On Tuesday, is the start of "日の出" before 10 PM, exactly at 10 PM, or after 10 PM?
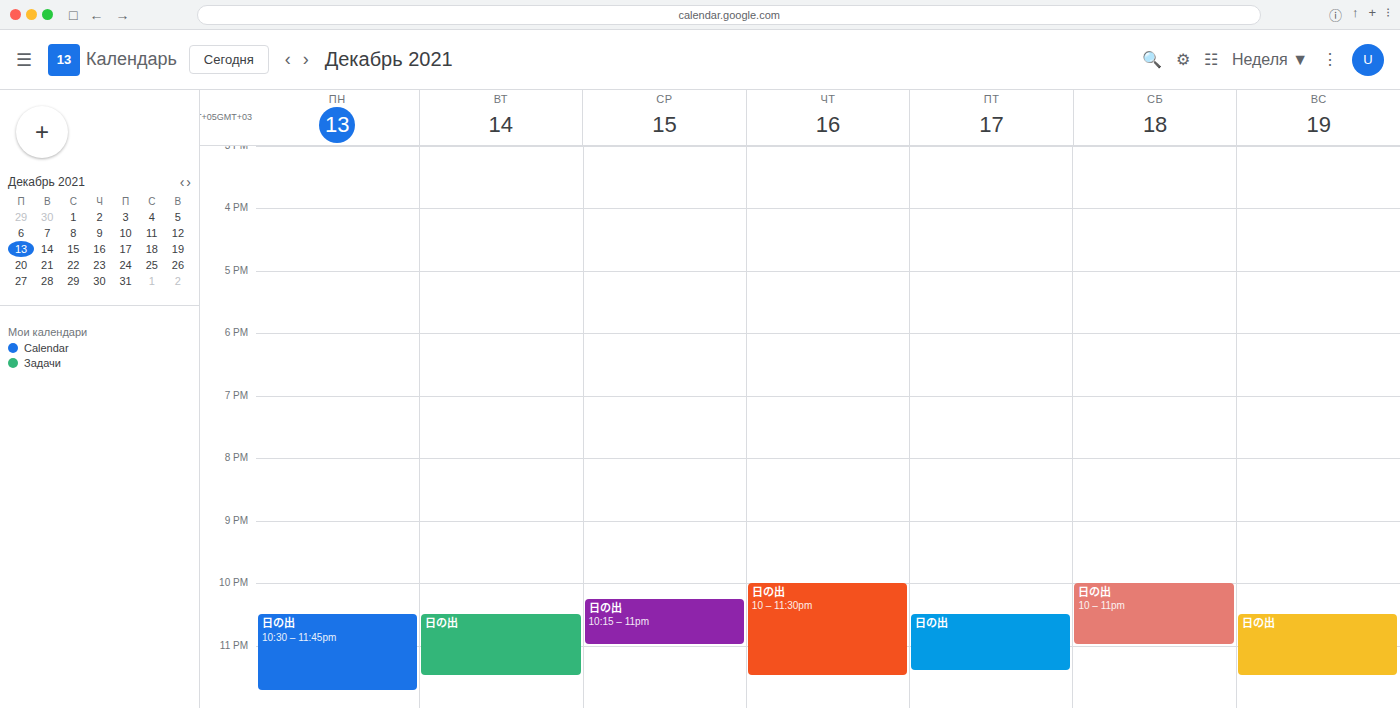
10:30 PM -- after 10 PM, 30 minutes below the 10 PM line.